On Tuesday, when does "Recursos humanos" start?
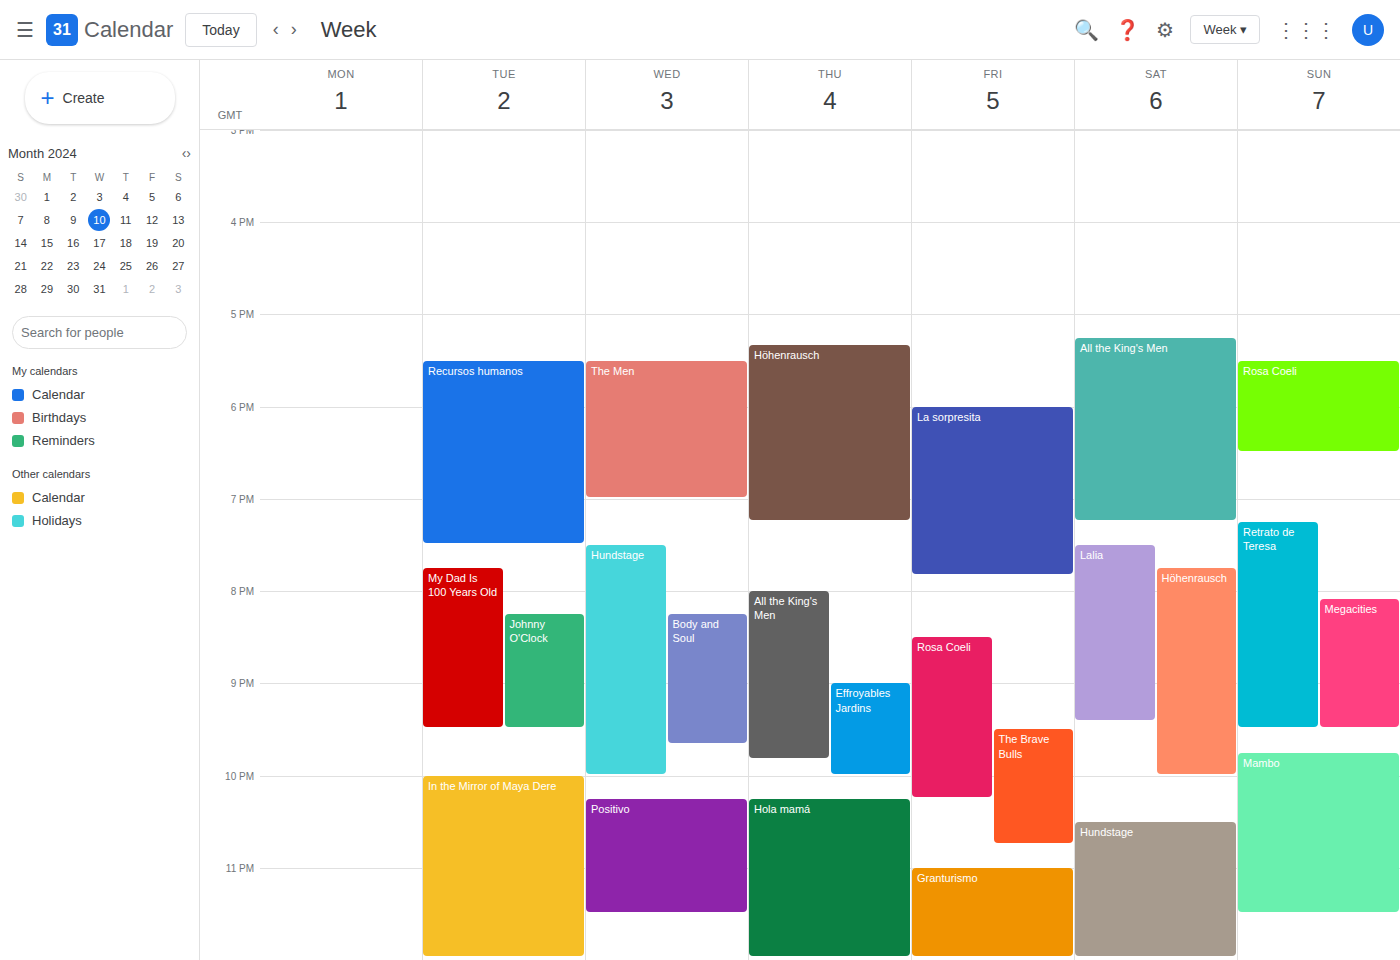
17:30